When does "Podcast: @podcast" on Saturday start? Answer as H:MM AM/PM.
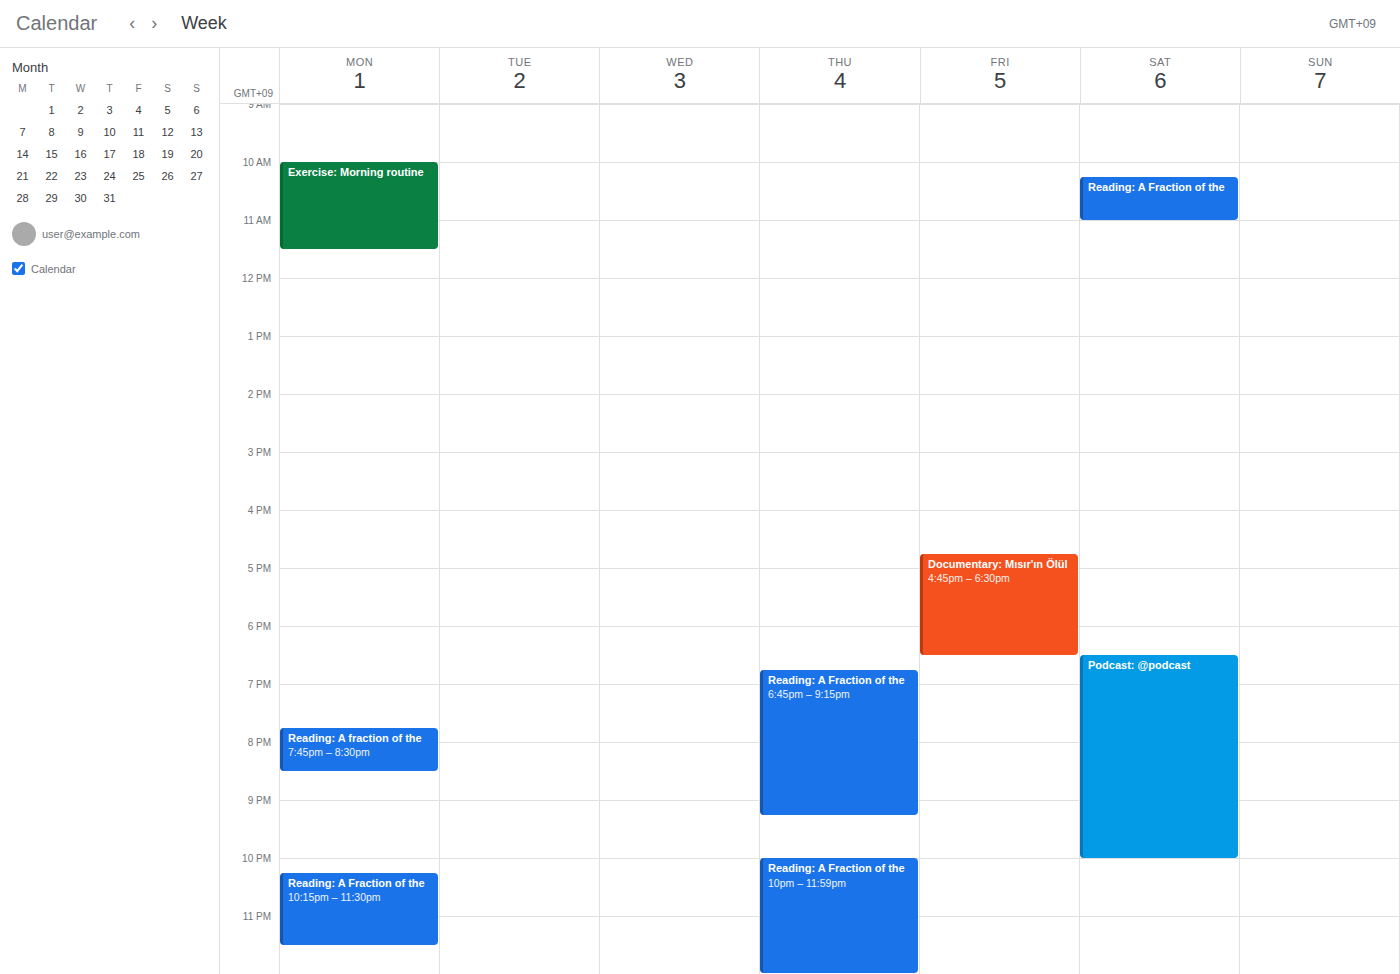
6:30 PM